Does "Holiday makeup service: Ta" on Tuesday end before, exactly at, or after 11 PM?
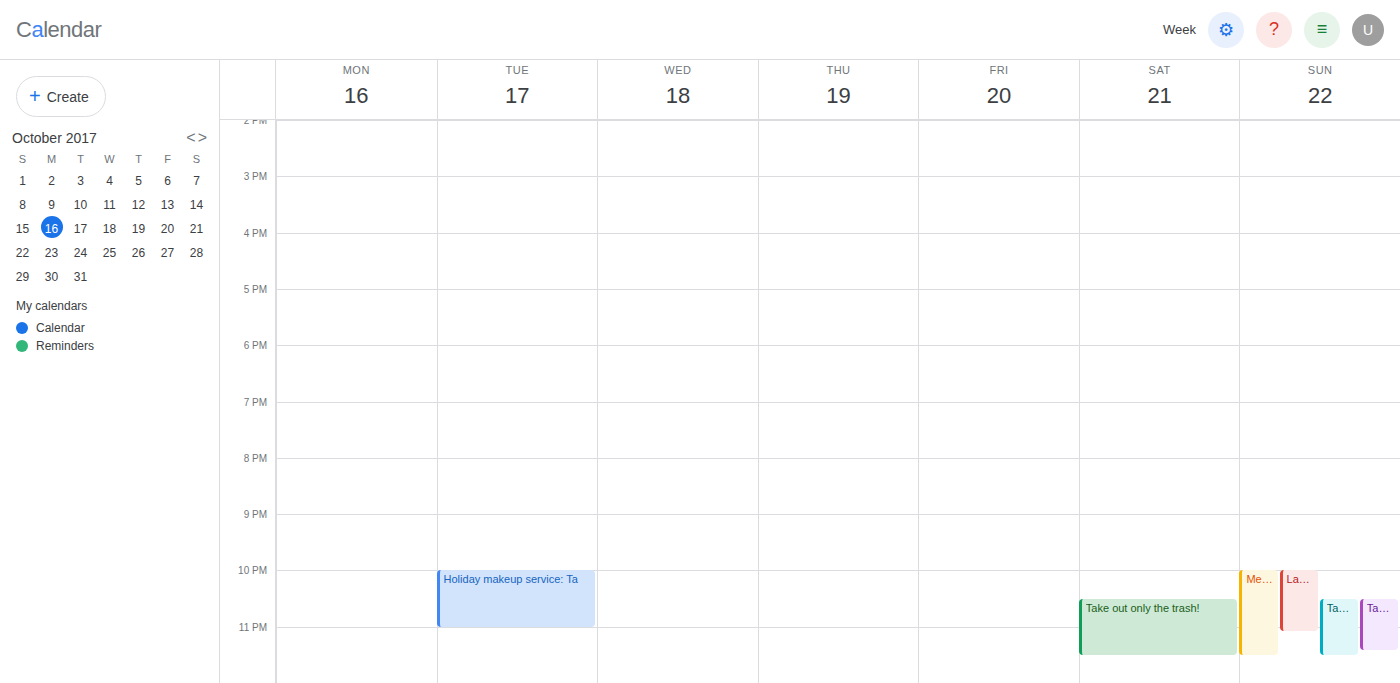
11:00 PM -- exactly at 11 PM, on the 11 PM line.